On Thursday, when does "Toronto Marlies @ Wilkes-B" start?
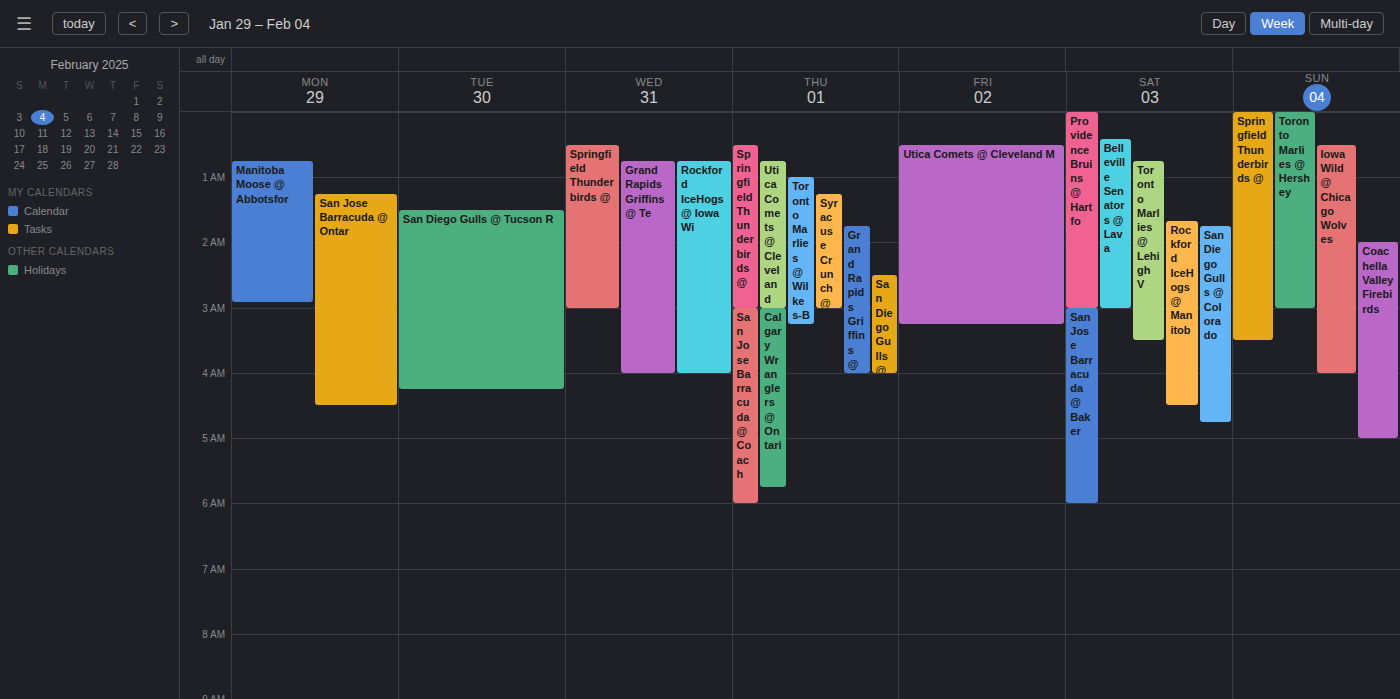
1:00 AM